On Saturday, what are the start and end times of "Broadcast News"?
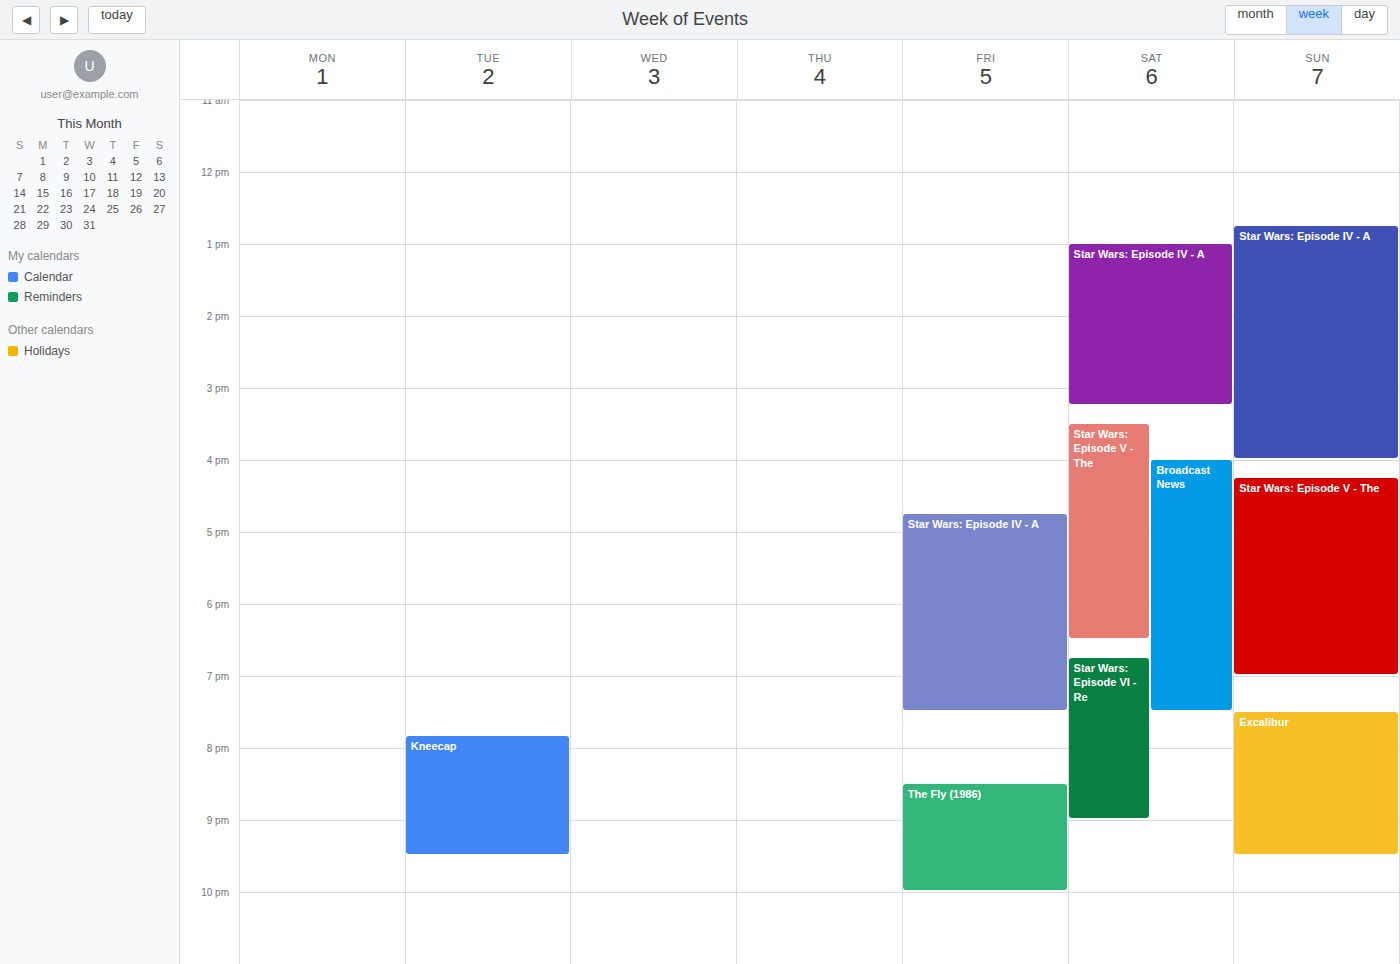
4:00 PM to 7:30 PM